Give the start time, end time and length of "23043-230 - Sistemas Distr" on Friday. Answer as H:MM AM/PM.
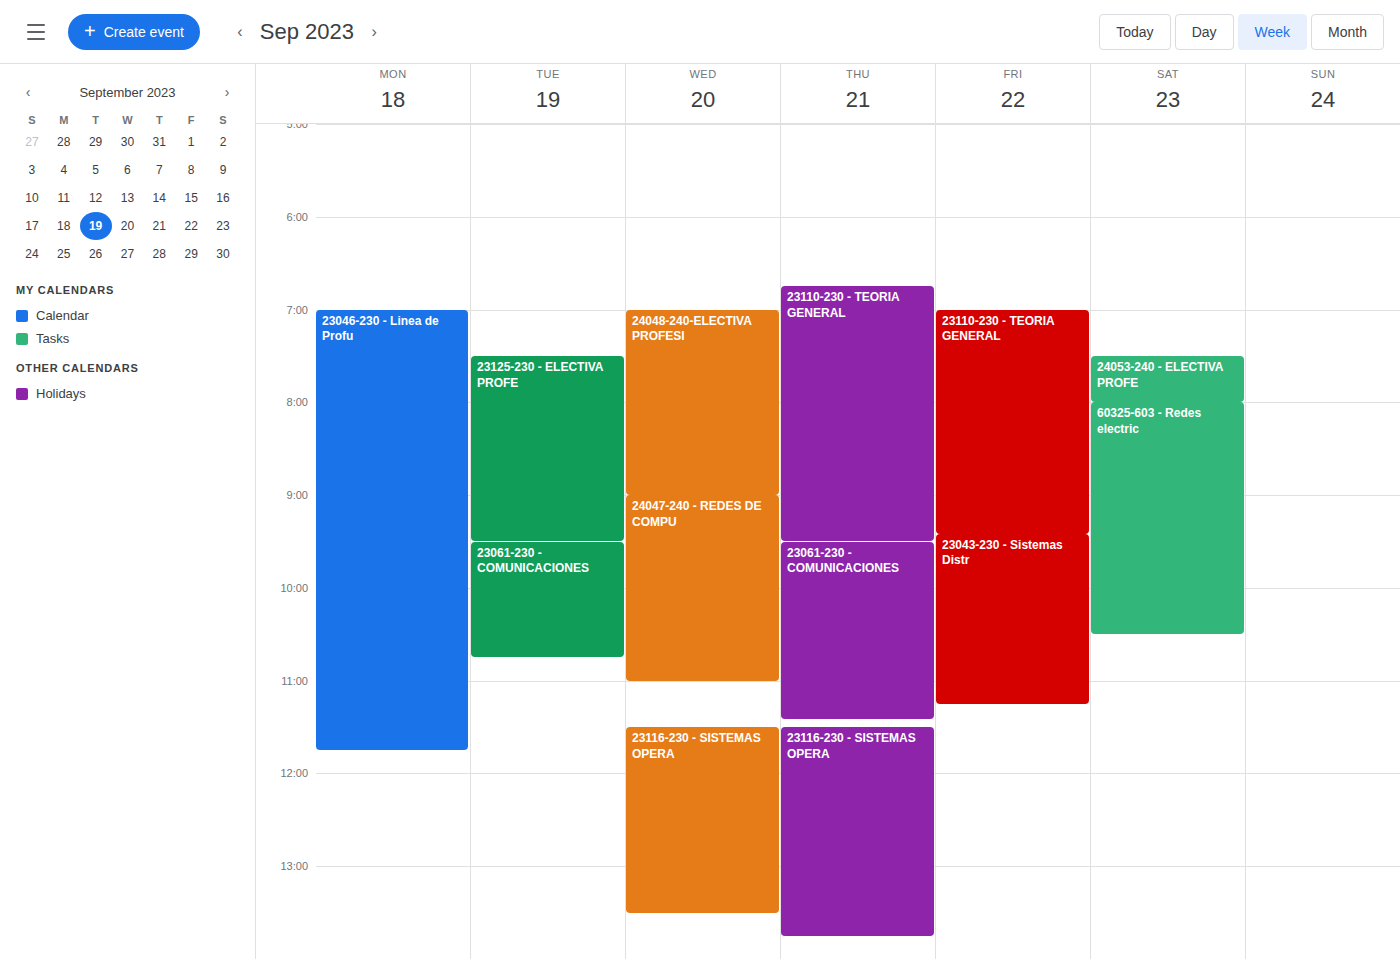
9:25 AM to 11:15 AM, 1 hour 50 minutes